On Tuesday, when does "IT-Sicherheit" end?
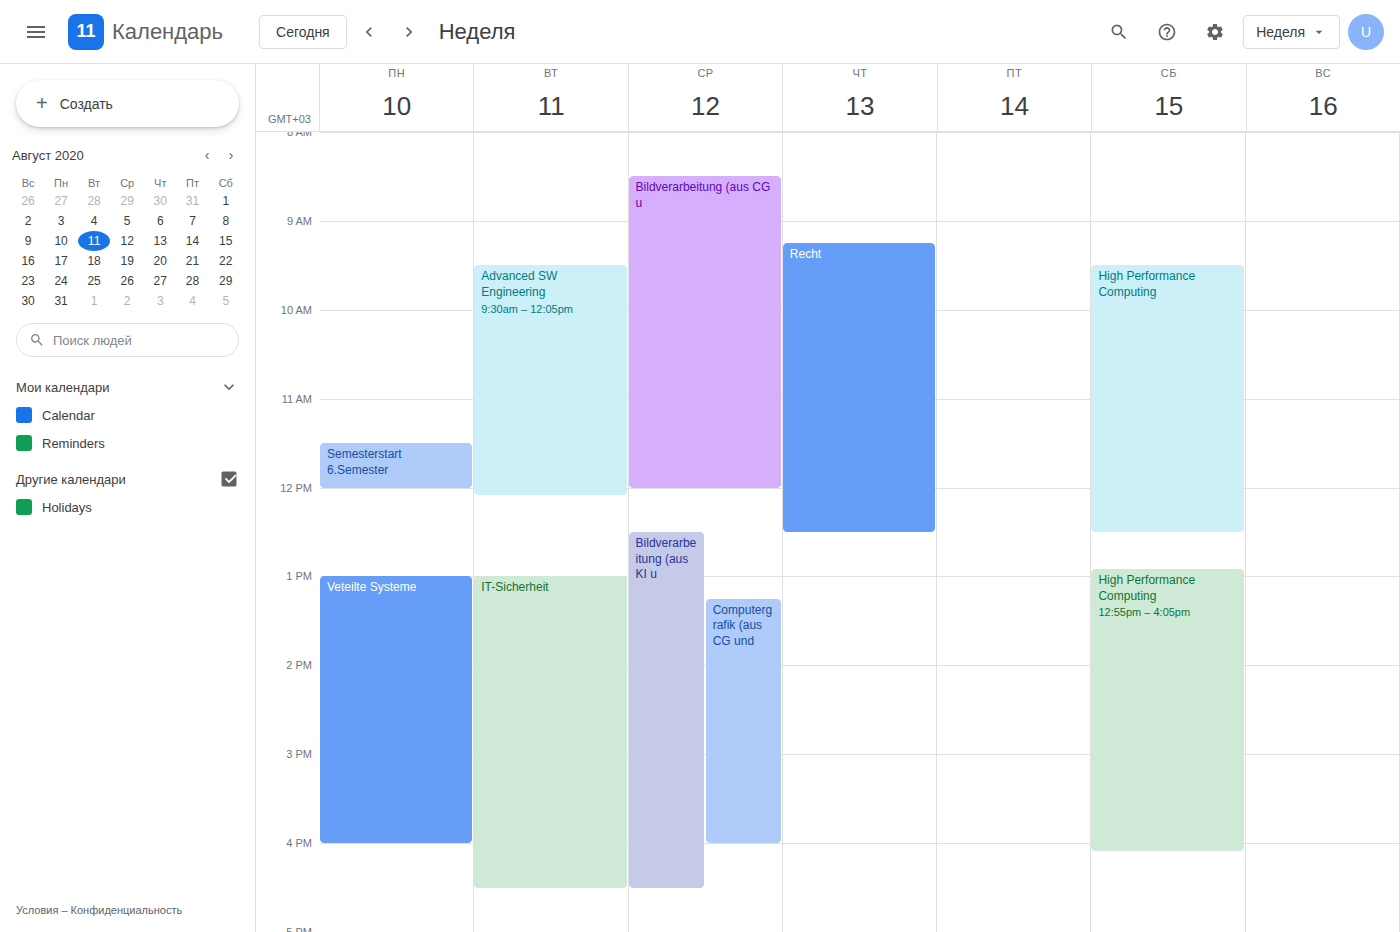
16:30